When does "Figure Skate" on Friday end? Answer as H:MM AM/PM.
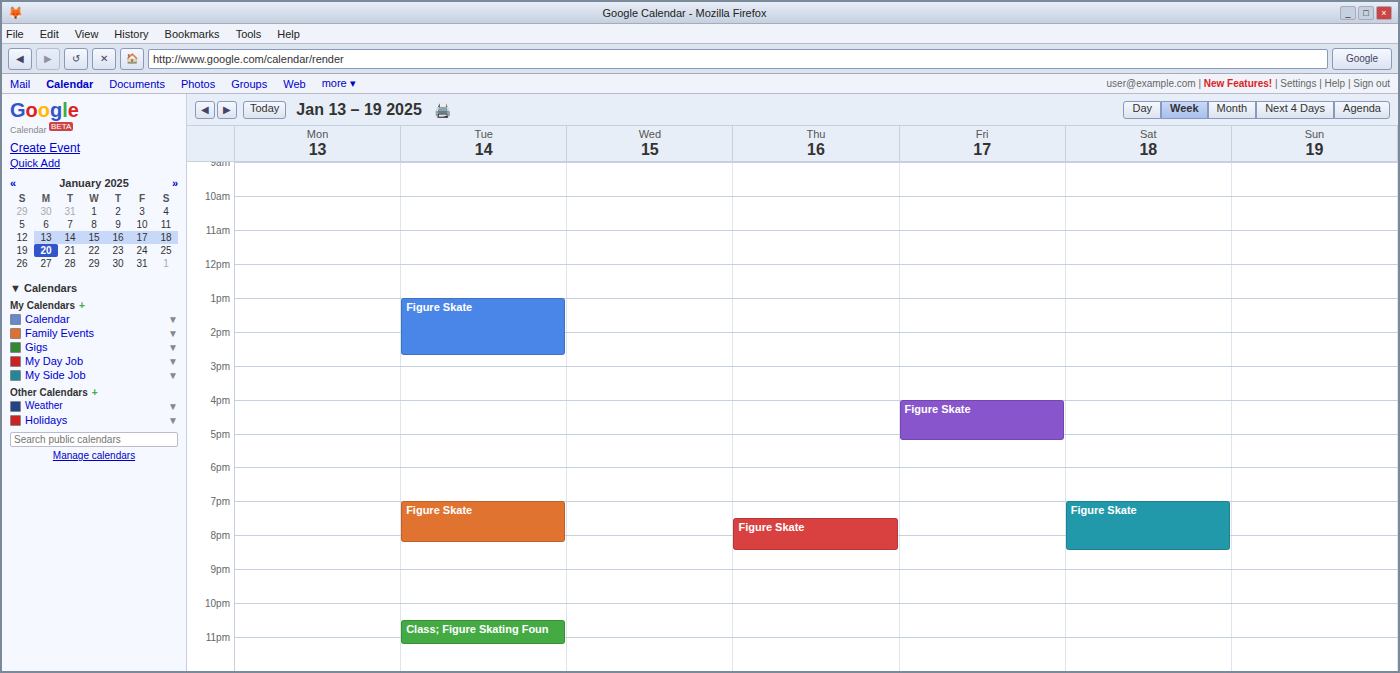
5:15 PM